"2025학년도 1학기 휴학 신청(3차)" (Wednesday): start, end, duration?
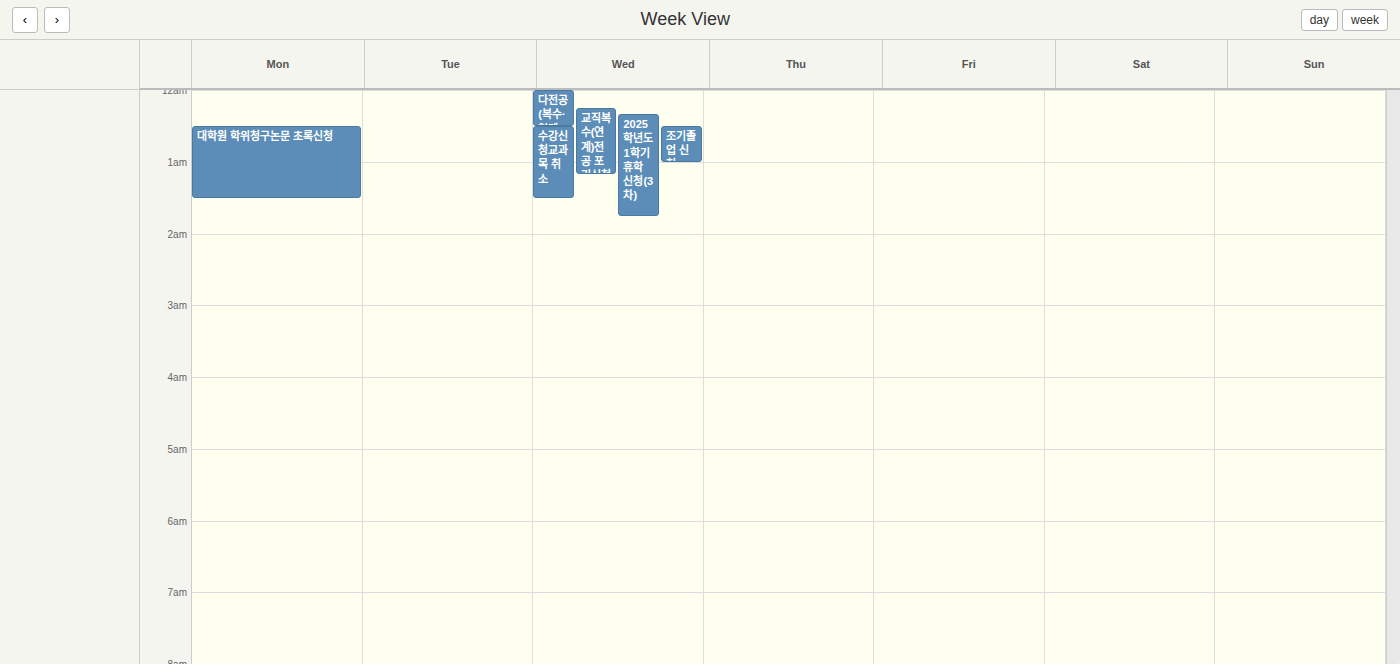
12:20 AM to 1:45 AM, 1 hour 25 minutes